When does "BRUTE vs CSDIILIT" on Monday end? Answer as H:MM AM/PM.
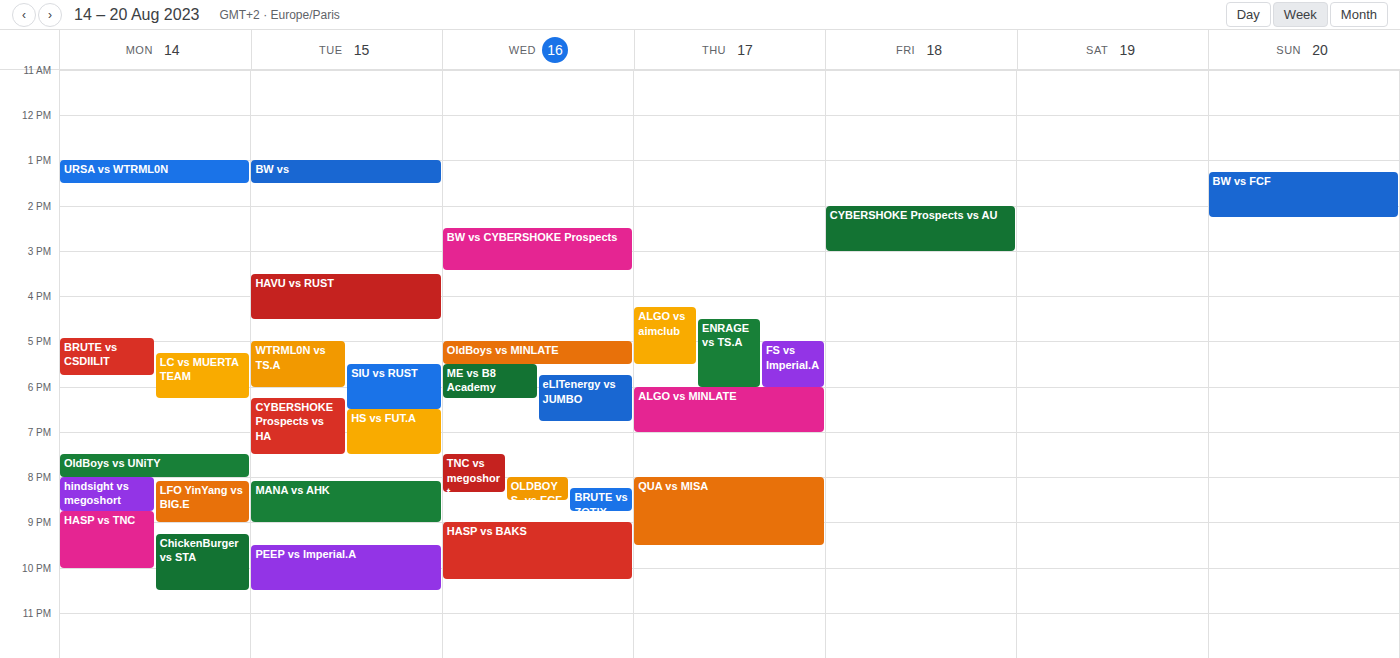
5:45 PM